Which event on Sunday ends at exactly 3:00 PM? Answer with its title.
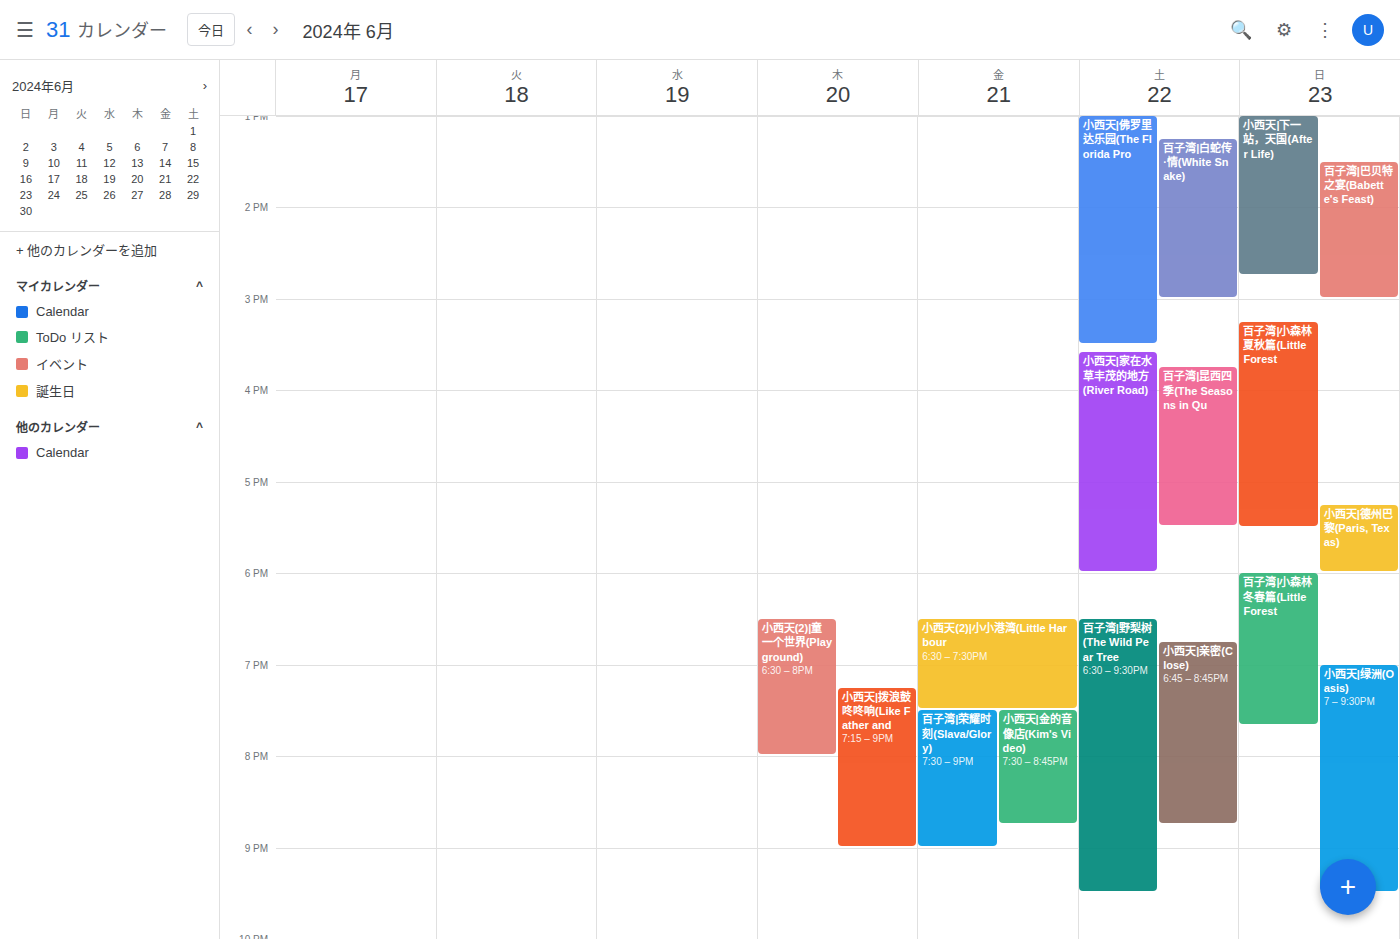
"百子湾|巴贝特之宴(Babette's Feast)"